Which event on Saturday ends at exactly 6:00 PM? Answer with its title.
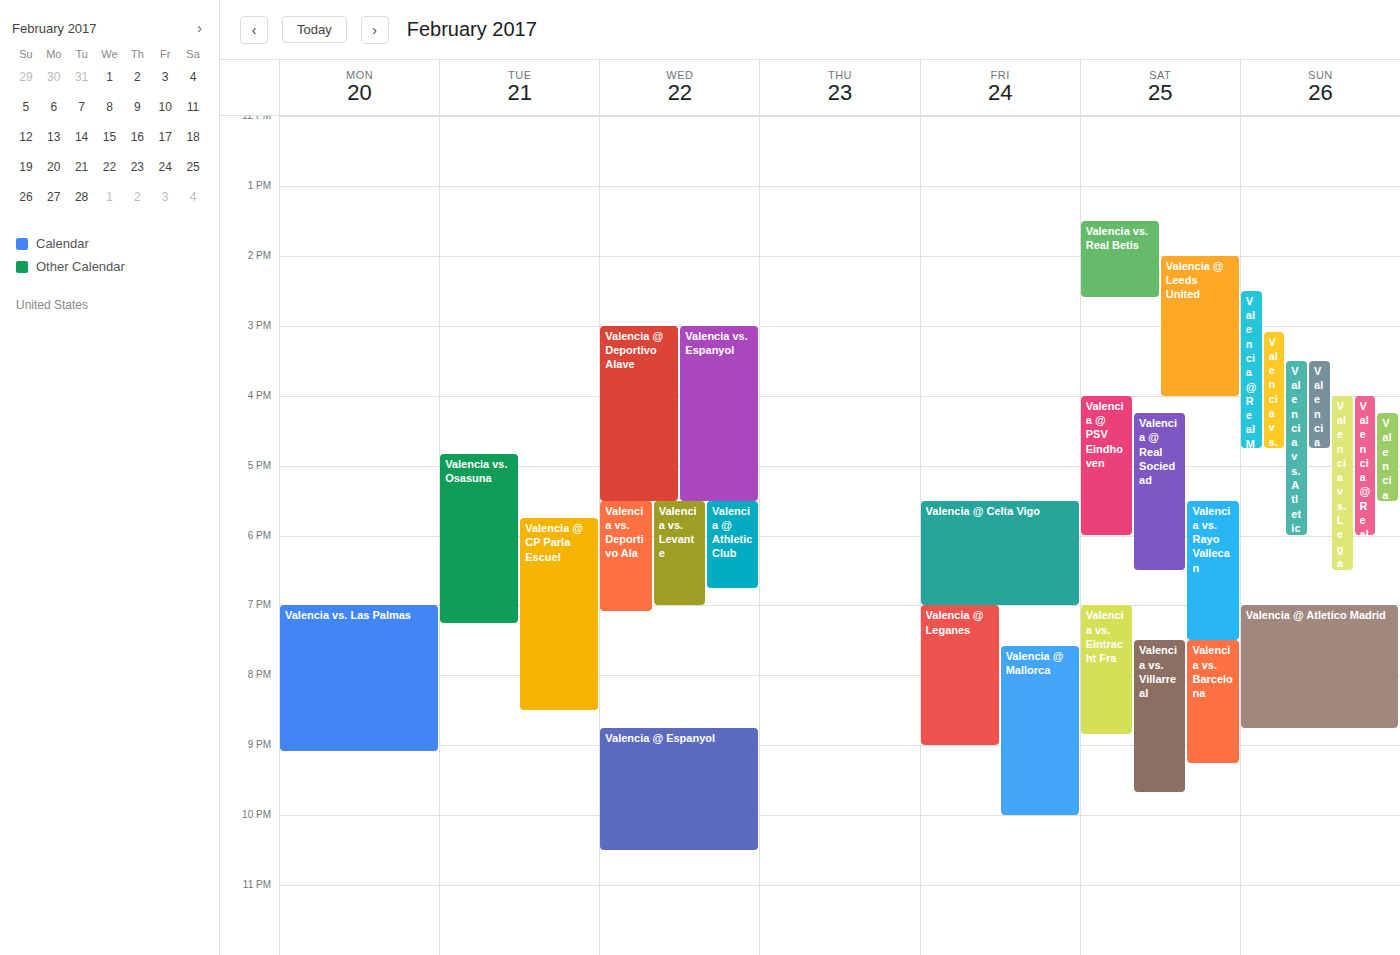
"Valencia @ PSV Eindhoven"